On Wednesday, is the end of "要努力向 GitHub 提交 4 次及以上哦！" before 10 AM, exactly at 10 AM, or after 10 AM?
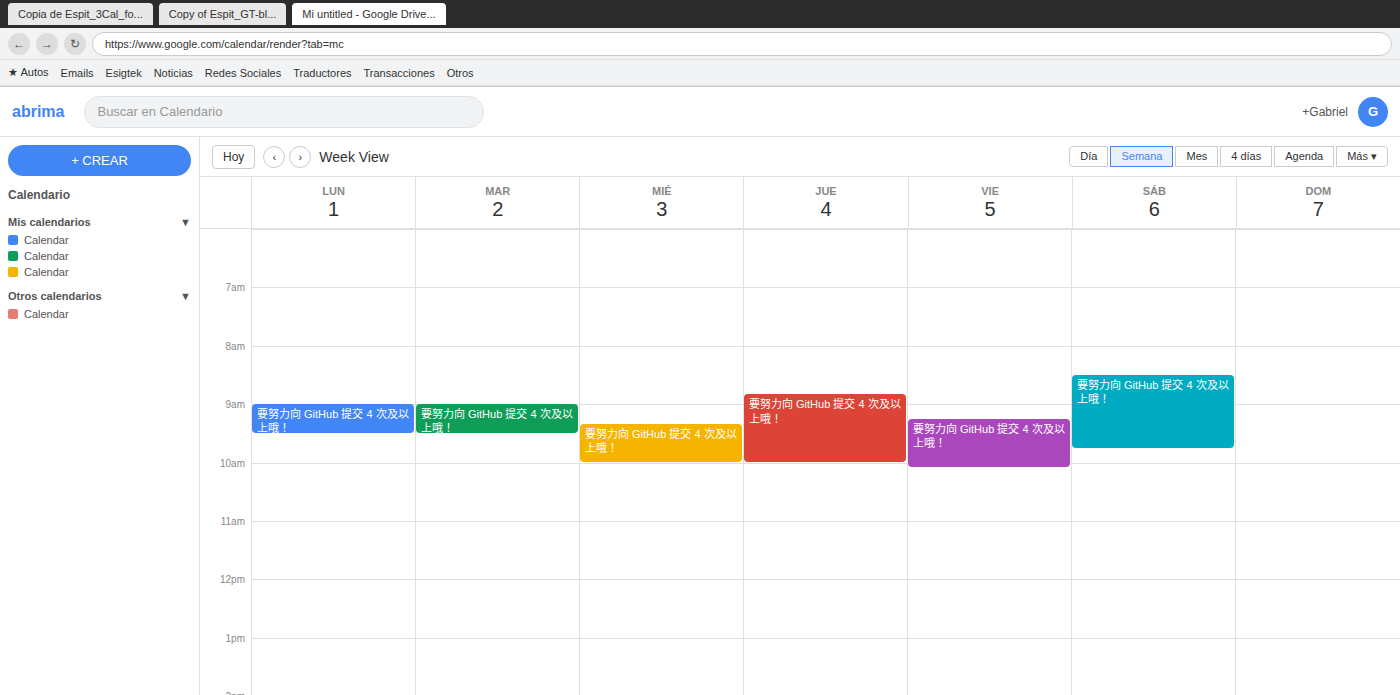
10:00 AM -- exactly at 10 AM, on the 10 AM line.